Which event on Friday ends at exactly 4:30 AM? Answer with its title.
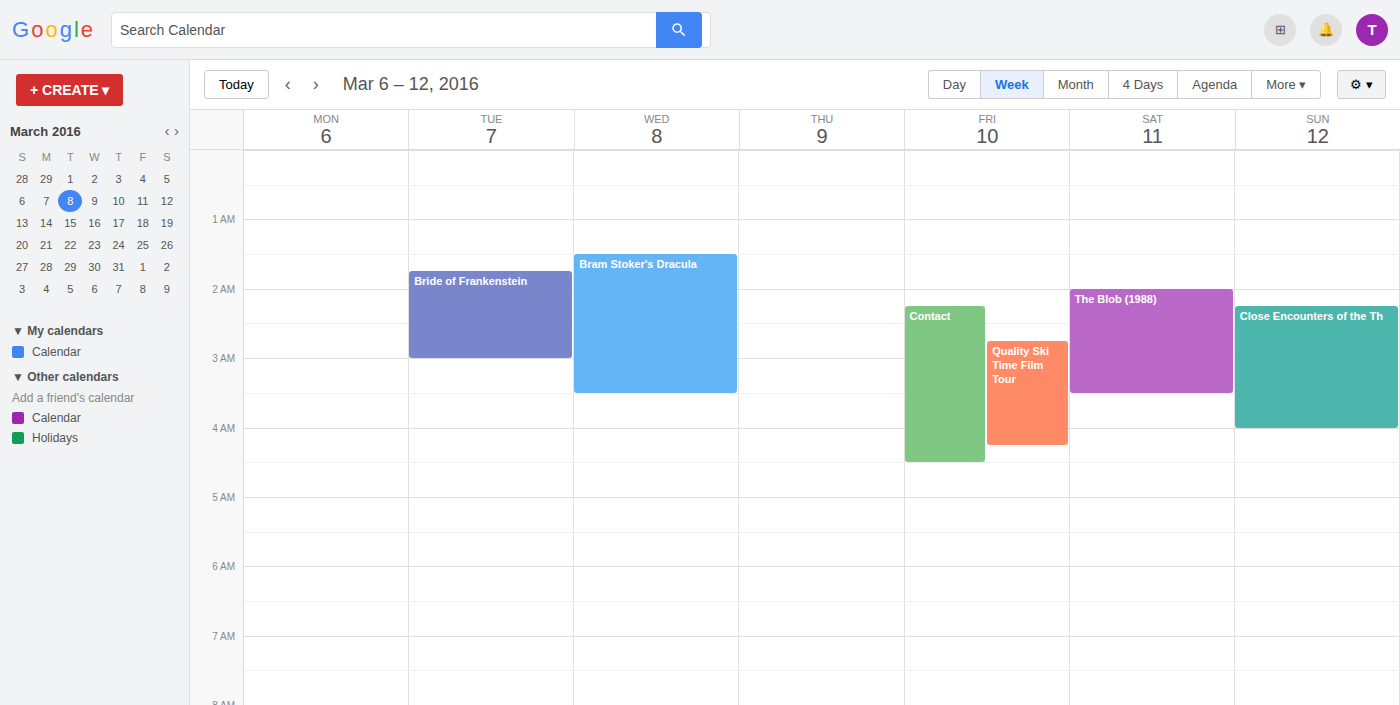
"Contact"